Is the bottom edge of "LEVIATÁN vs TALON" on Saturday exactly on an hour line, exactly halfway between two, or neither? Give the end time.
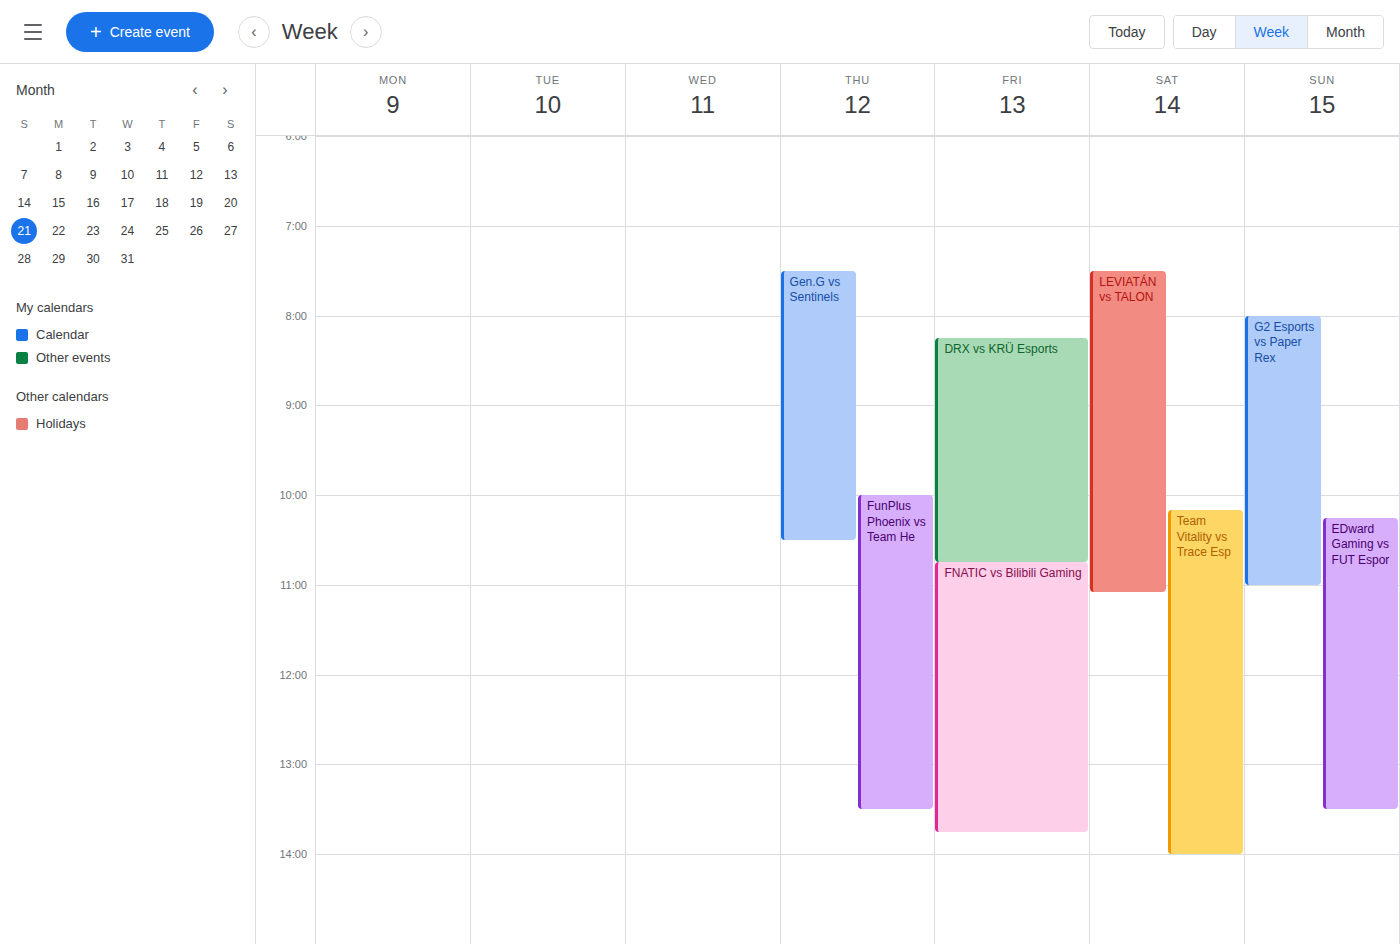
11:05 AM -- neither: 5 minutes below the 11 AM line and 55 minutes above the 12 PM line.